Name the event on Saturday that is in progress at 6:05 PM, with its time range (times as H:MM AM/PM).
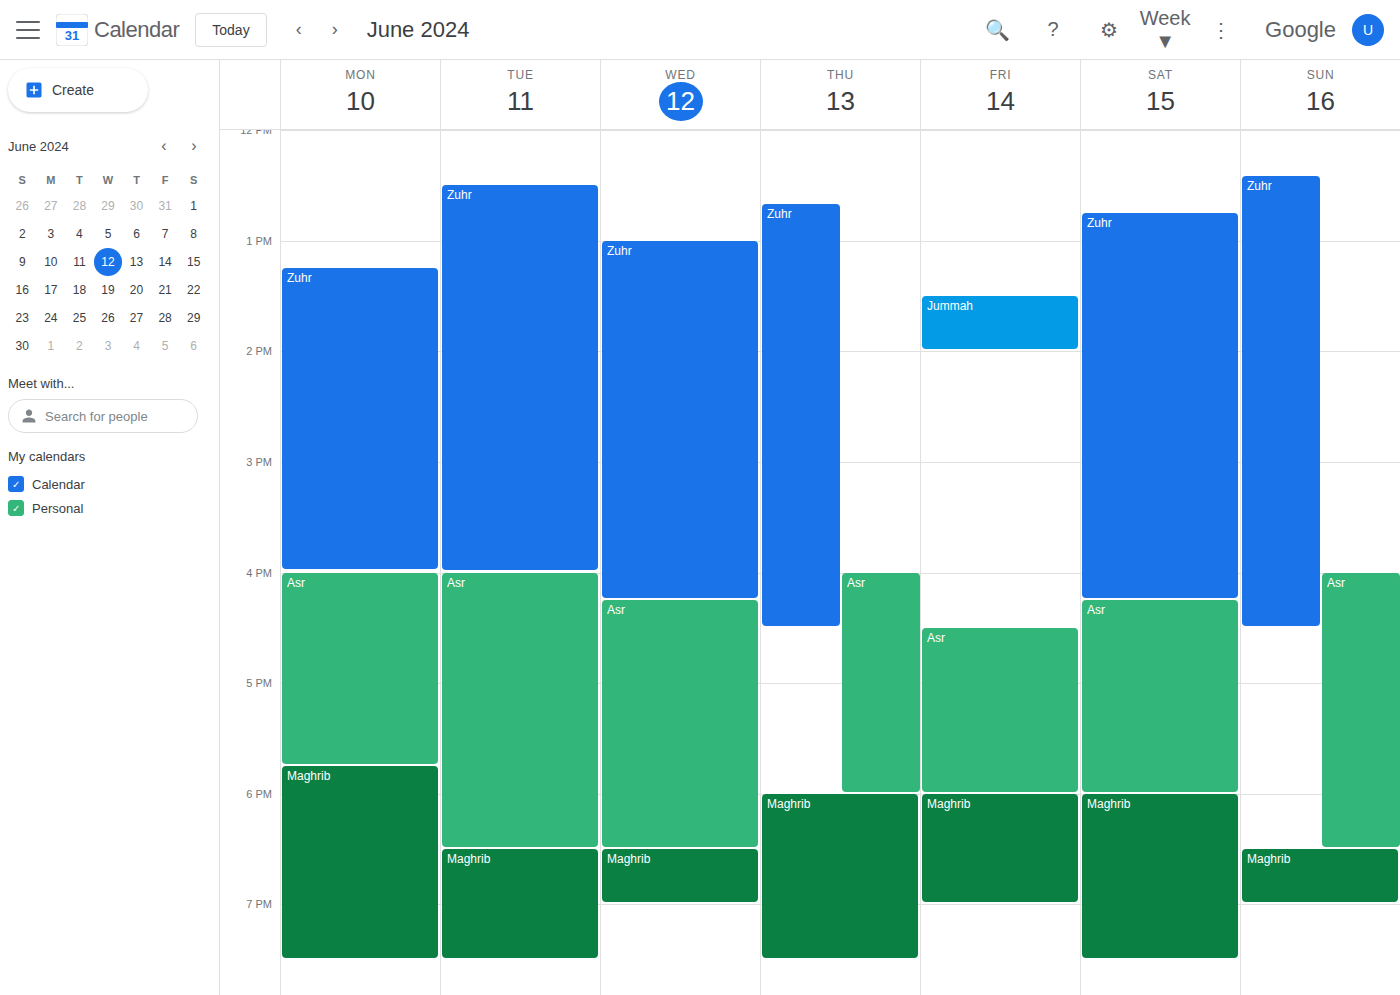
"Maghrib", 6:00 PM to 7:30 PM